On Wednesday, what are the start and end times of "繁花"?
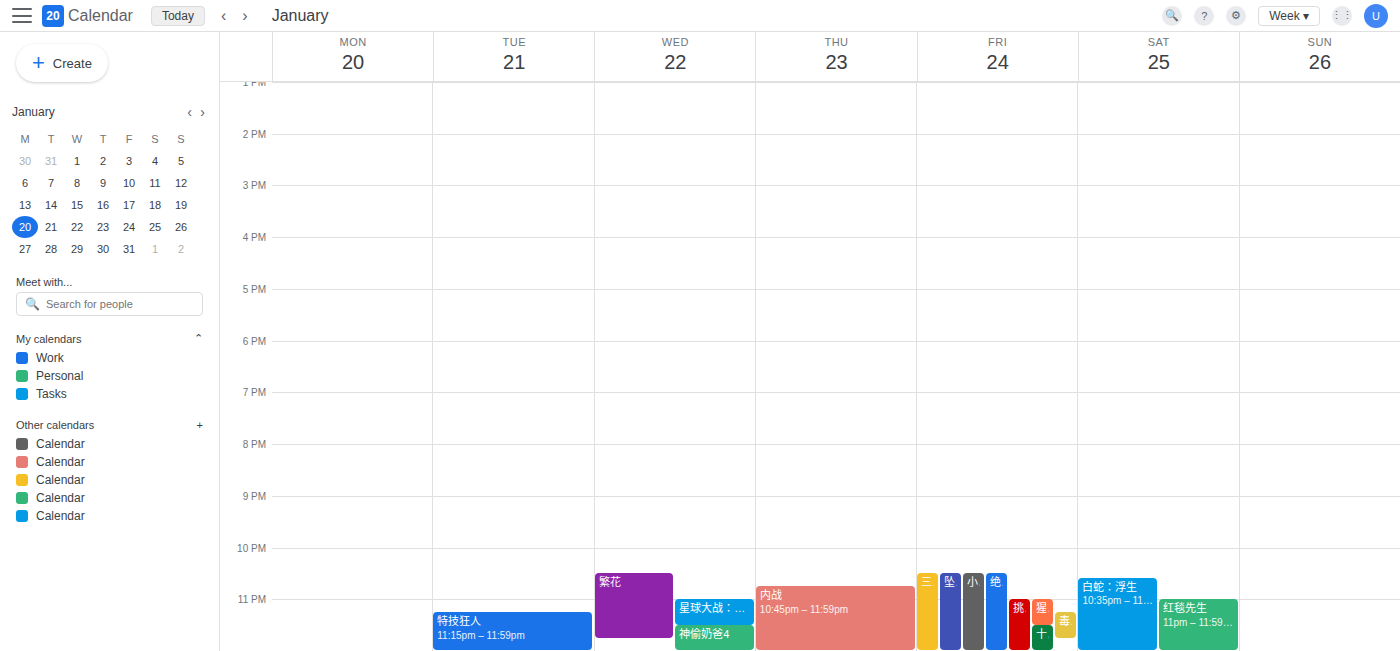
10:30 PM to 11:45 PM